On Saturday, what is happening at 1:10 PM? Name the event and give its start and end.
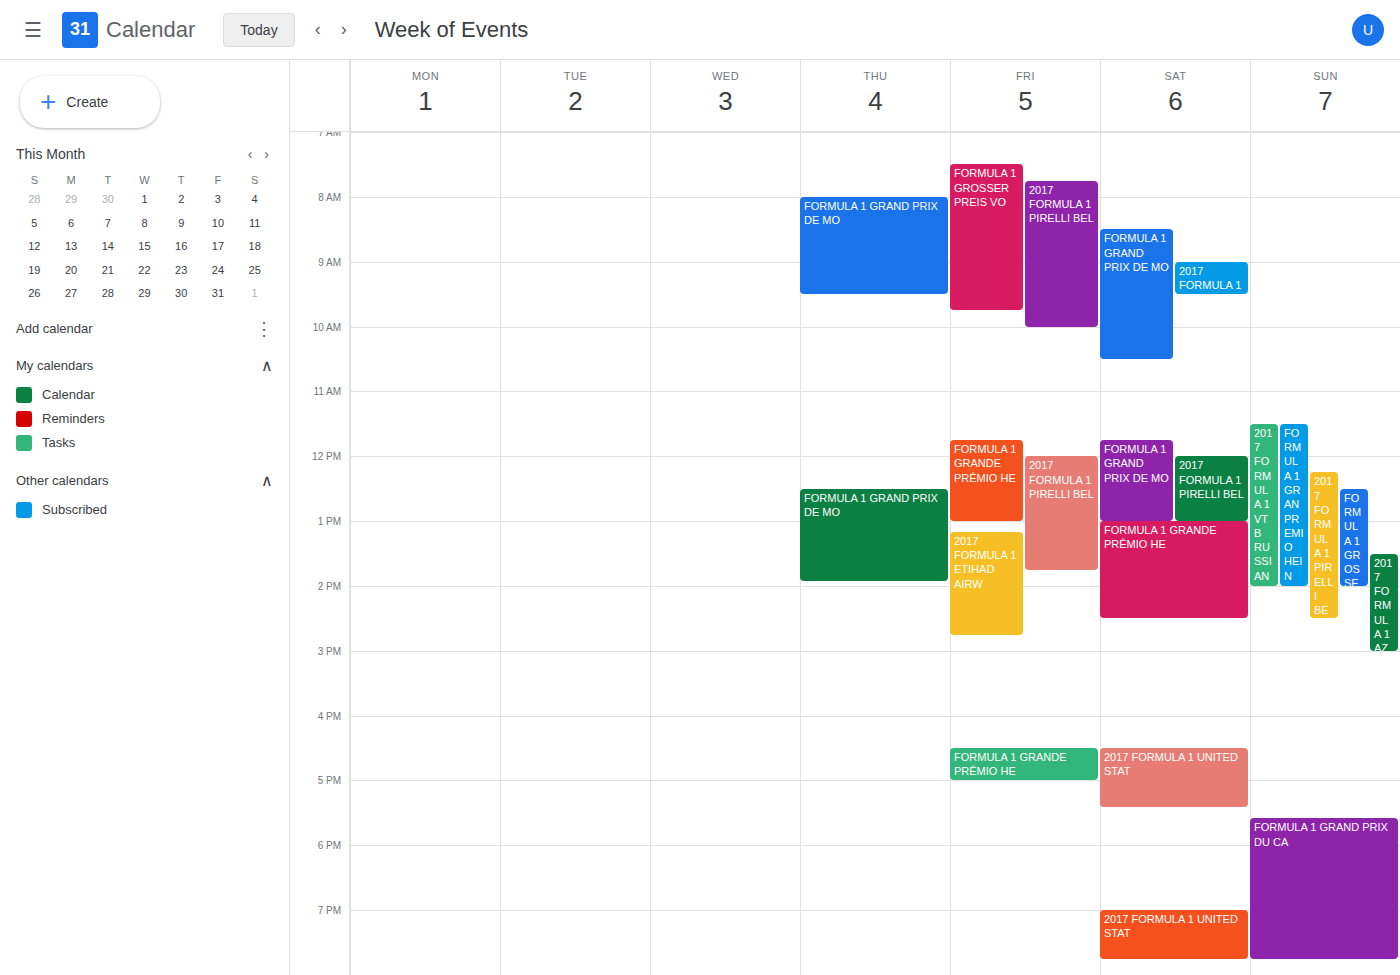
"FORMULA 1 GRANDE PRÊMIO HE", 1:00 PM to 2:30 PM